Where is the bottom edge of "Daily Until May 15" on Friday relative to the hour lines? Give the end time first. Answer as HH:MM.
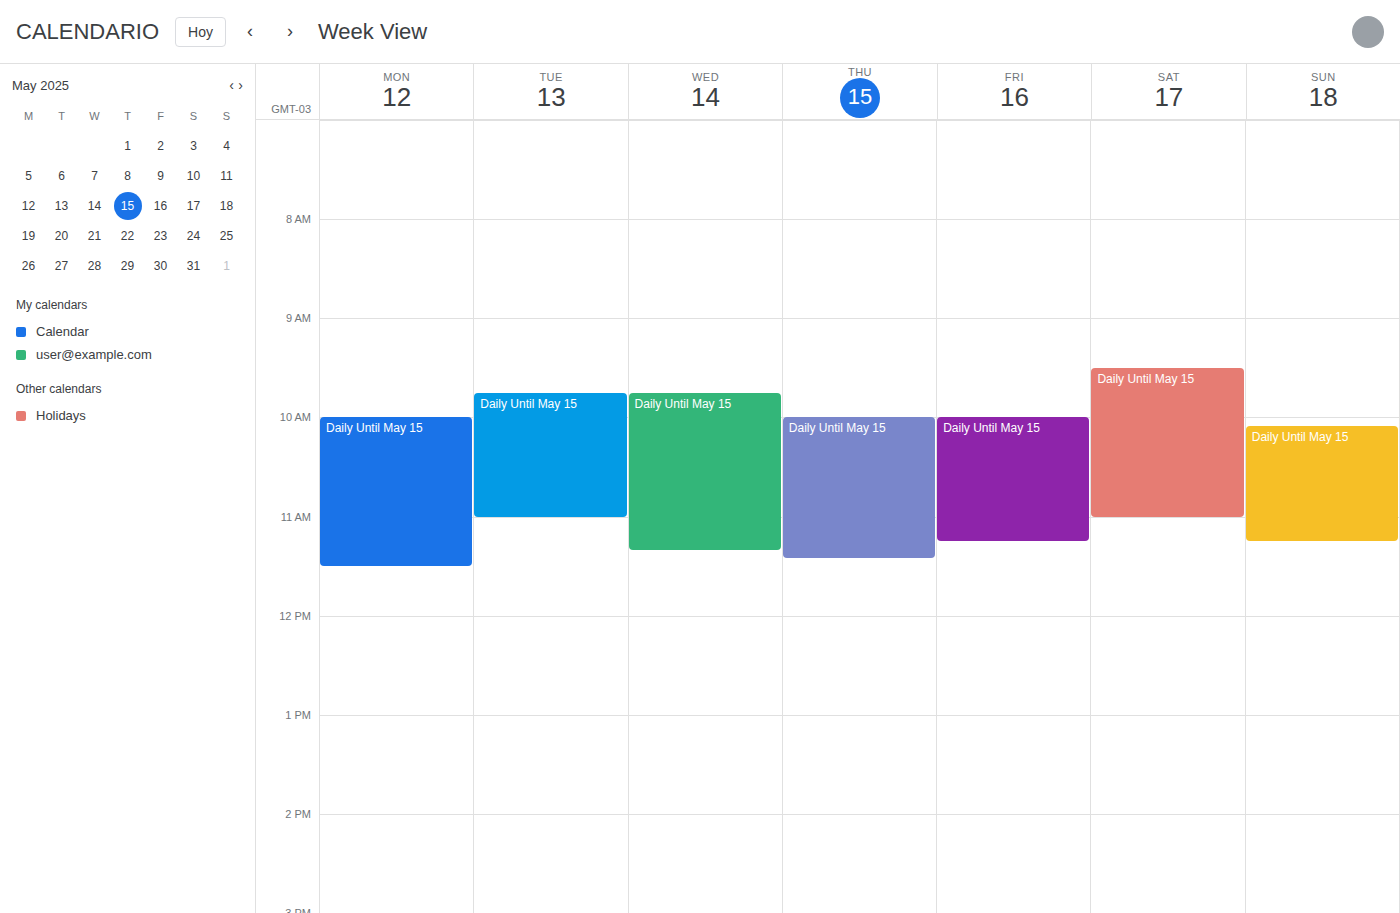
11:15 -- neither: a quarter of the way from the 11:00 line to the 12:00 line.